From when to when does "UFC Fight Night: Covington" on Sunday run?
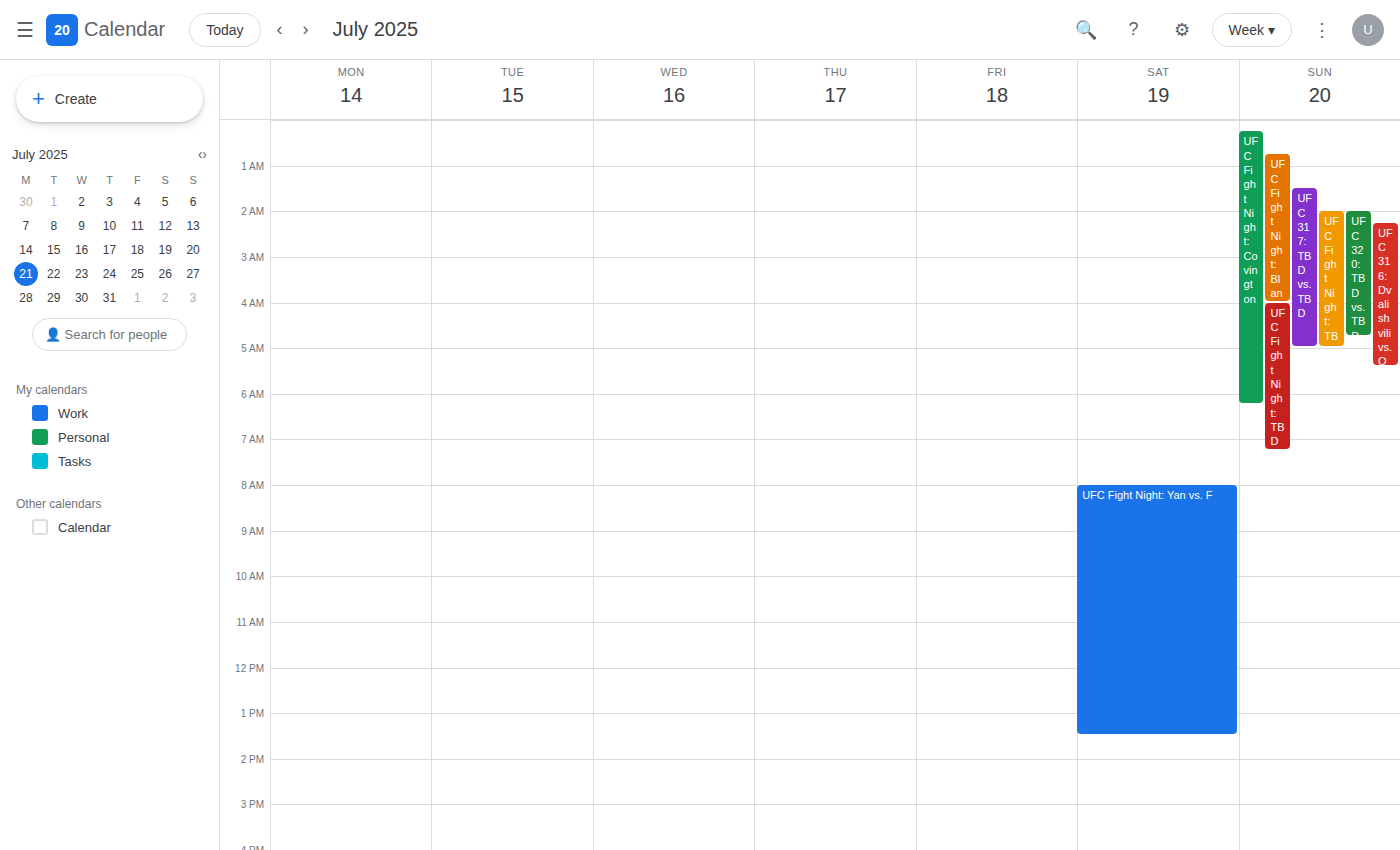
00:15 to 06:15